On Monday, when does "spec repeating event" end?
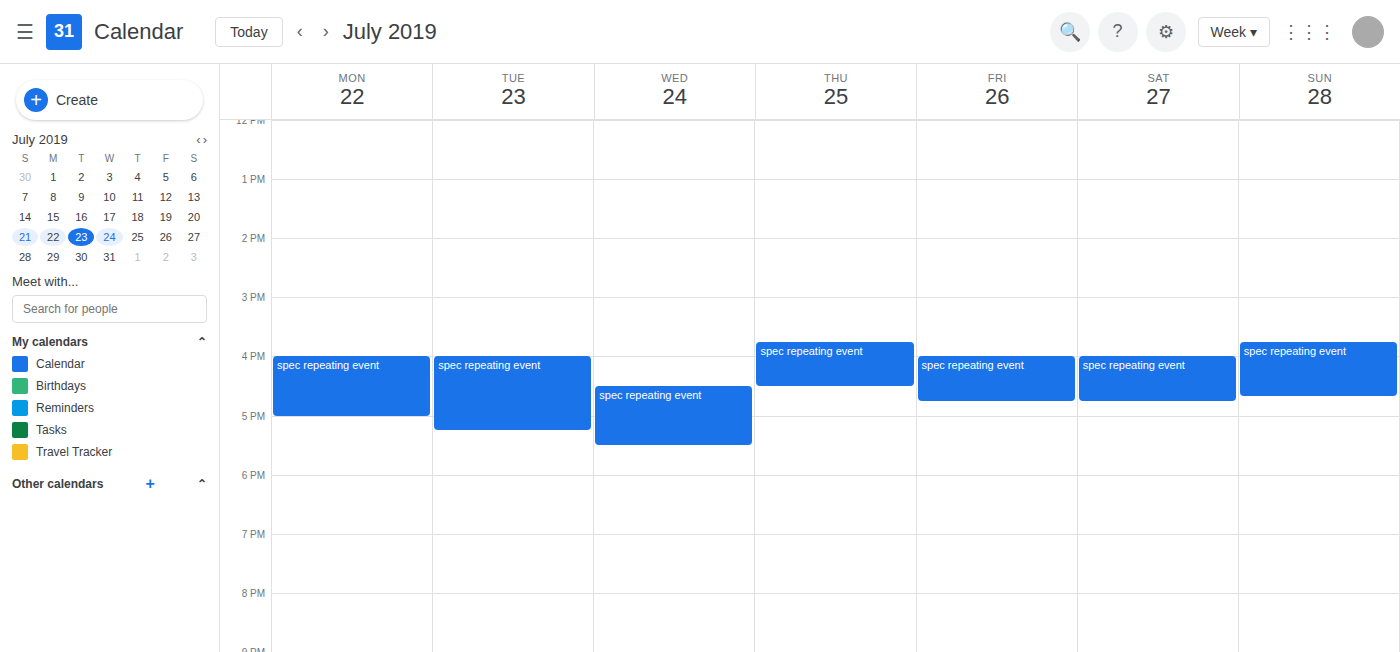
5:00 PM